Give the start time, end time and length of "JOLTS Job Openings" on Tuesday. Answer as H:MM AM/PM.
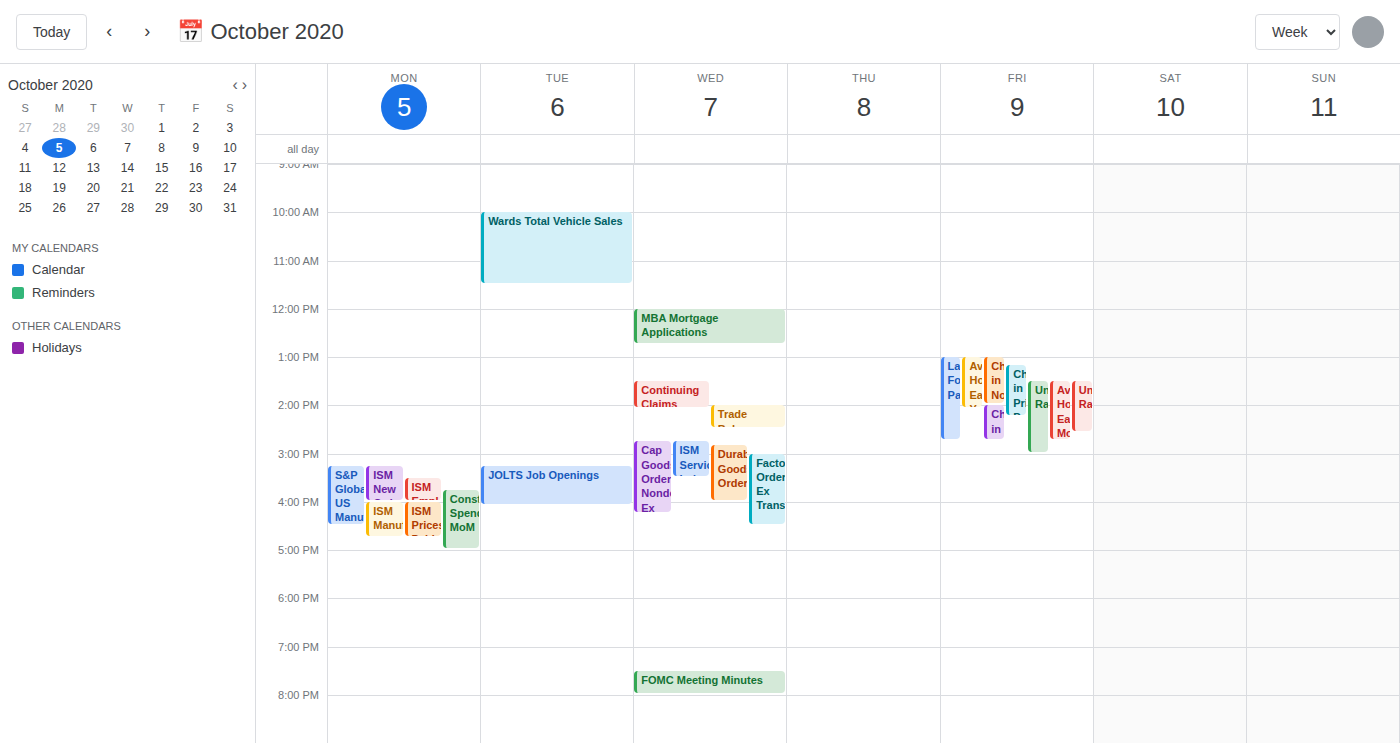
3:15 PM to 4:05 PM, 50 minutes